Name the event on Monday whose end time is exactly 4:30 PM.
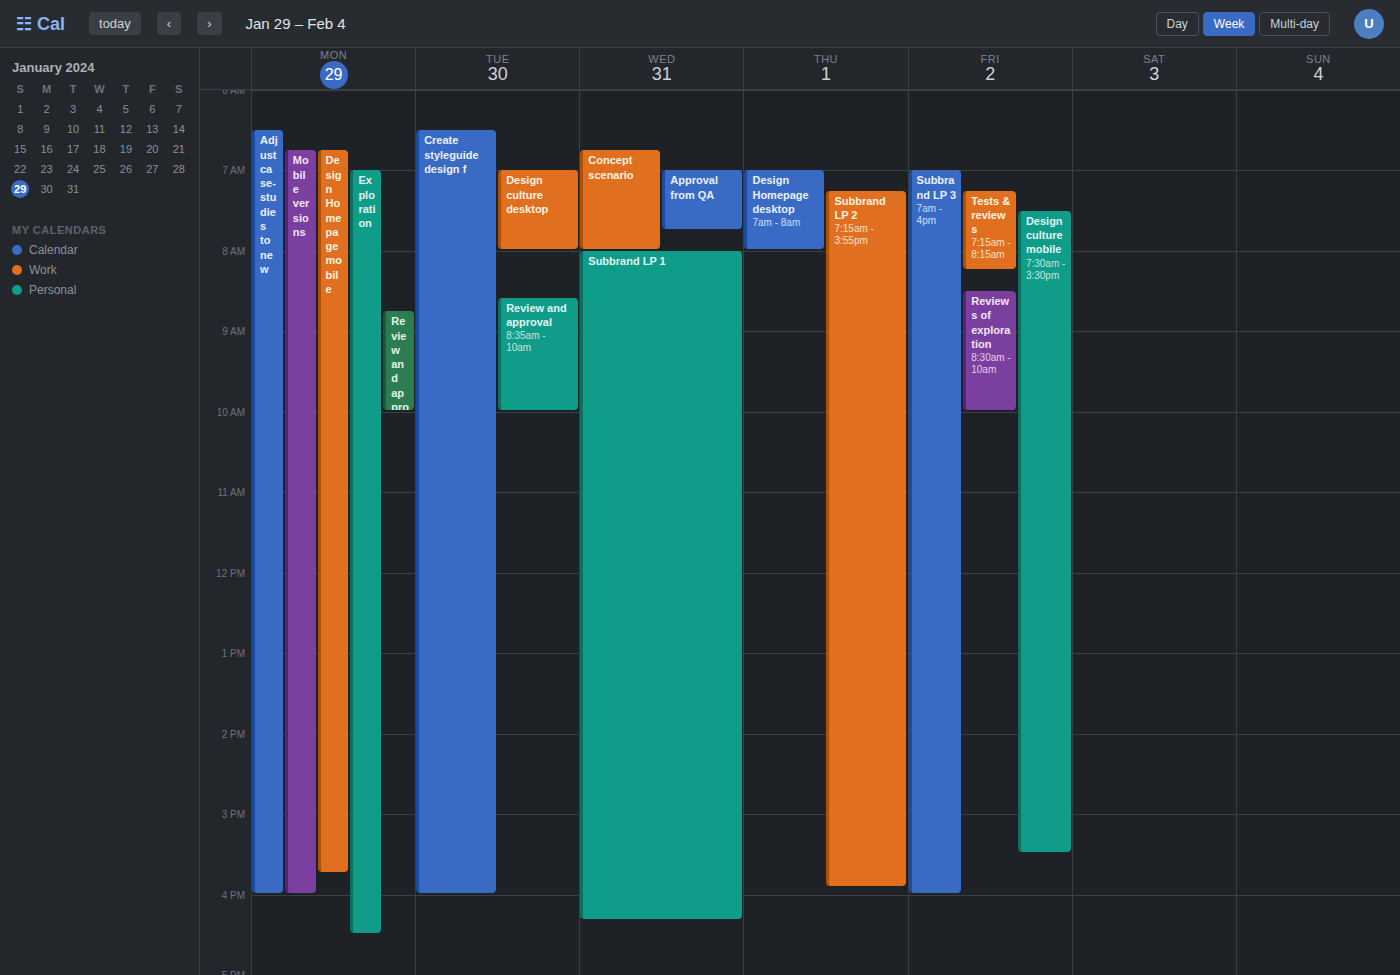
"Exploration"